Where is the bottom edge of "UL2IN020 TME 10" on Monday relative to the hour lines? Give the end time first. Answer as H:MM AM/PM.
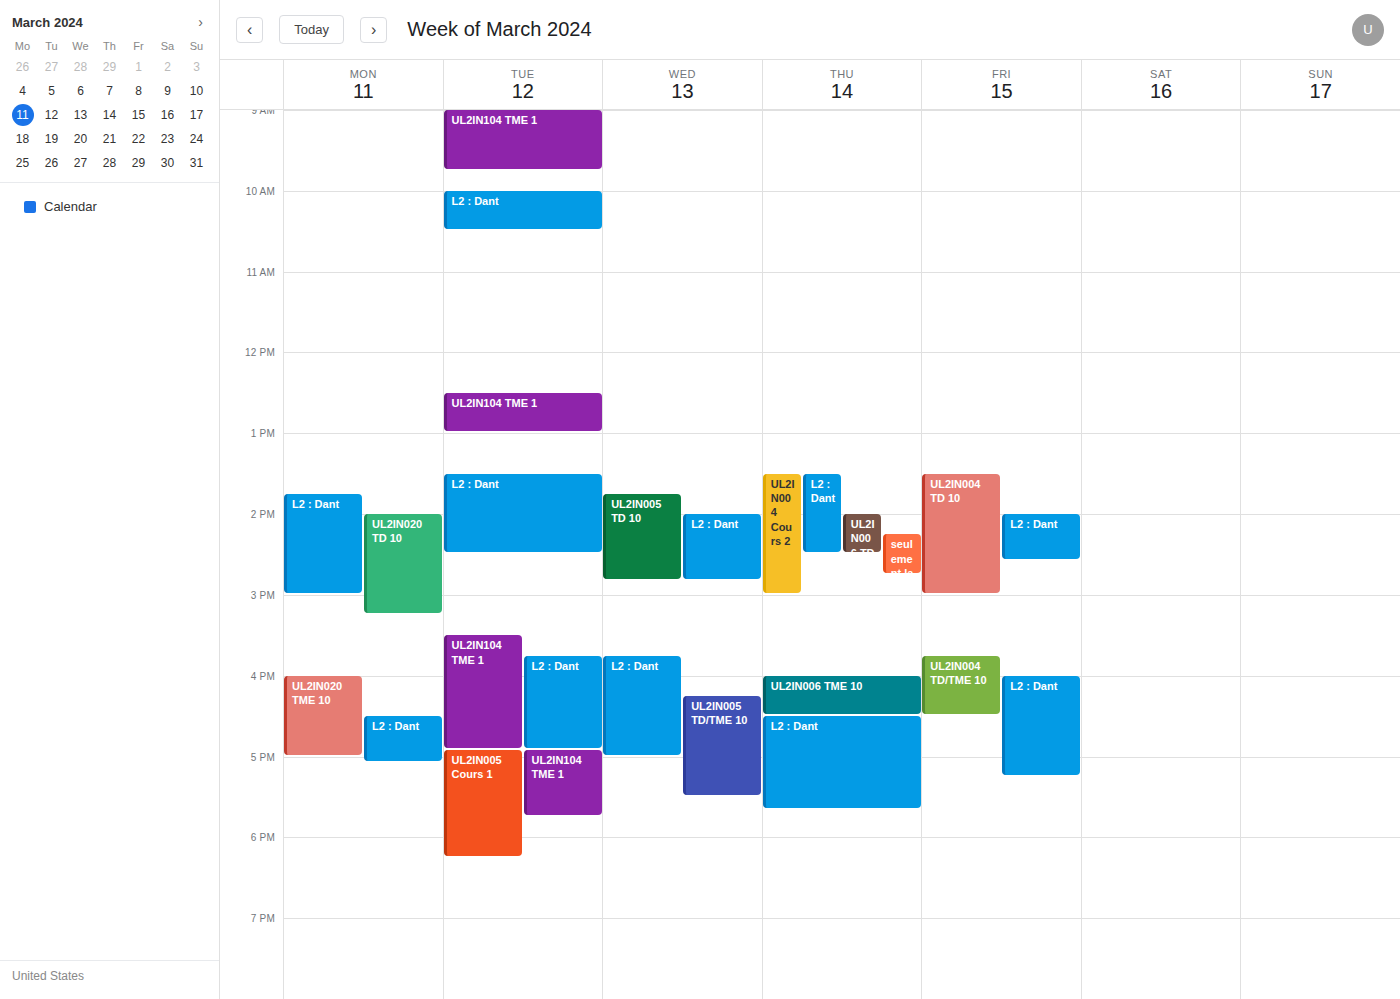
5:00 PM -- exactly on the 5 PM line.